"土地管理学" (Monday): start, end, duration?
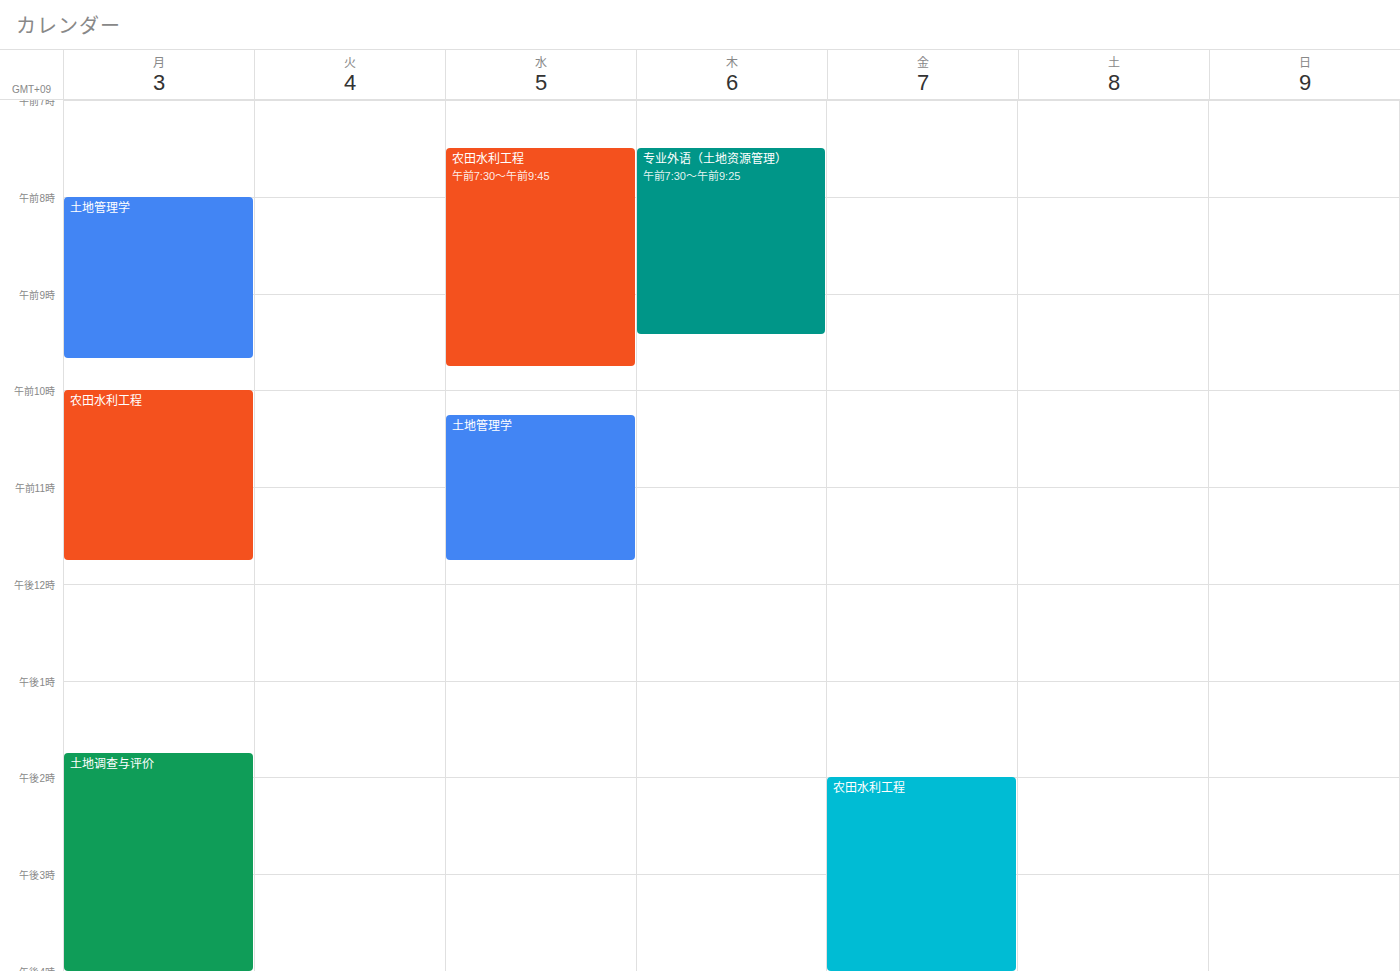
8:00 AM to 9:40 AM, 1 hour 40 minutes